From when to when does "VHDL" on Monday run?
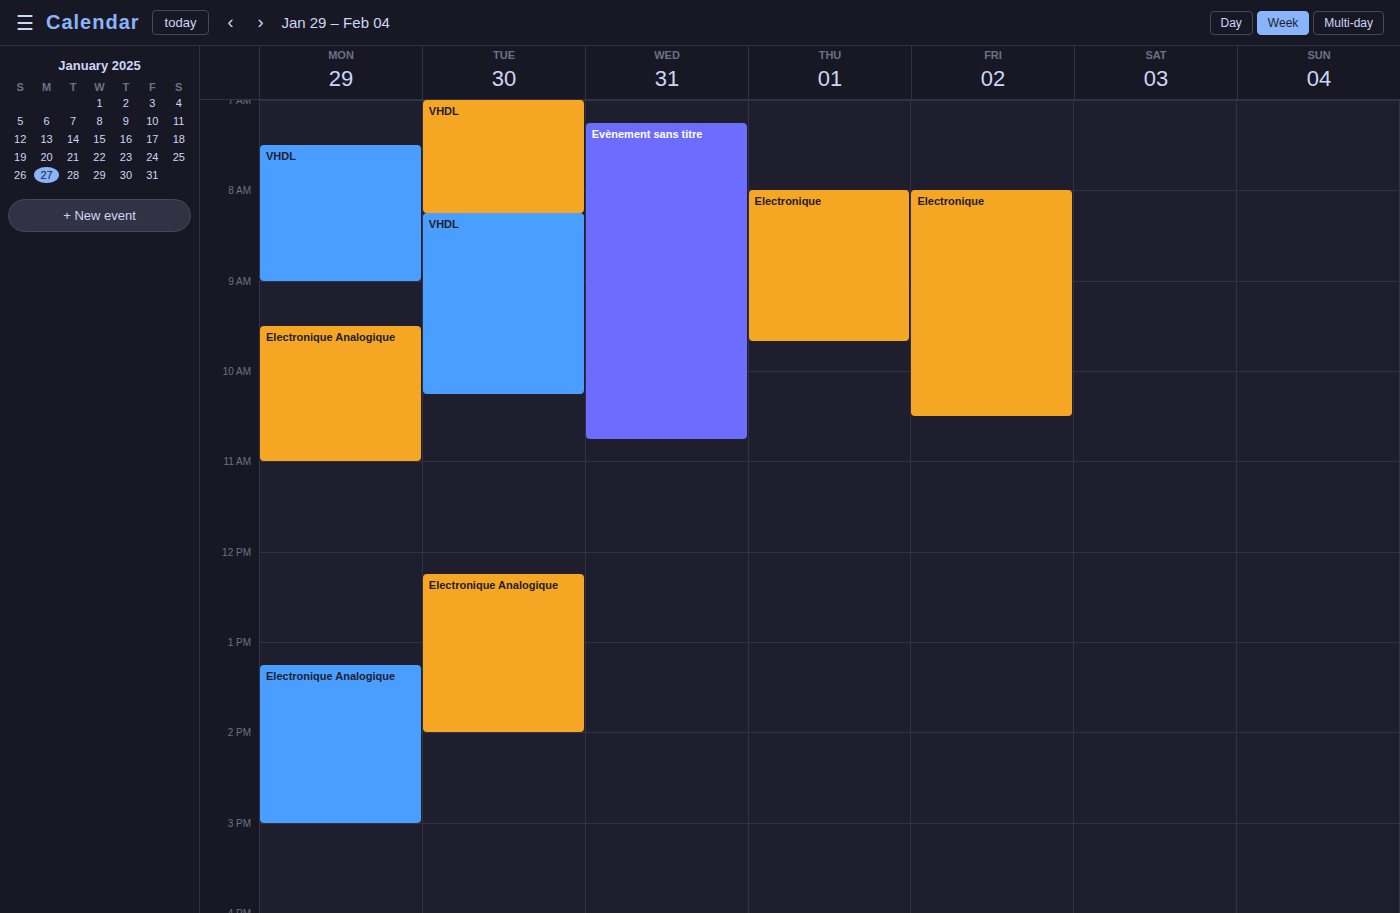
7:30 AM to 9:00 AM